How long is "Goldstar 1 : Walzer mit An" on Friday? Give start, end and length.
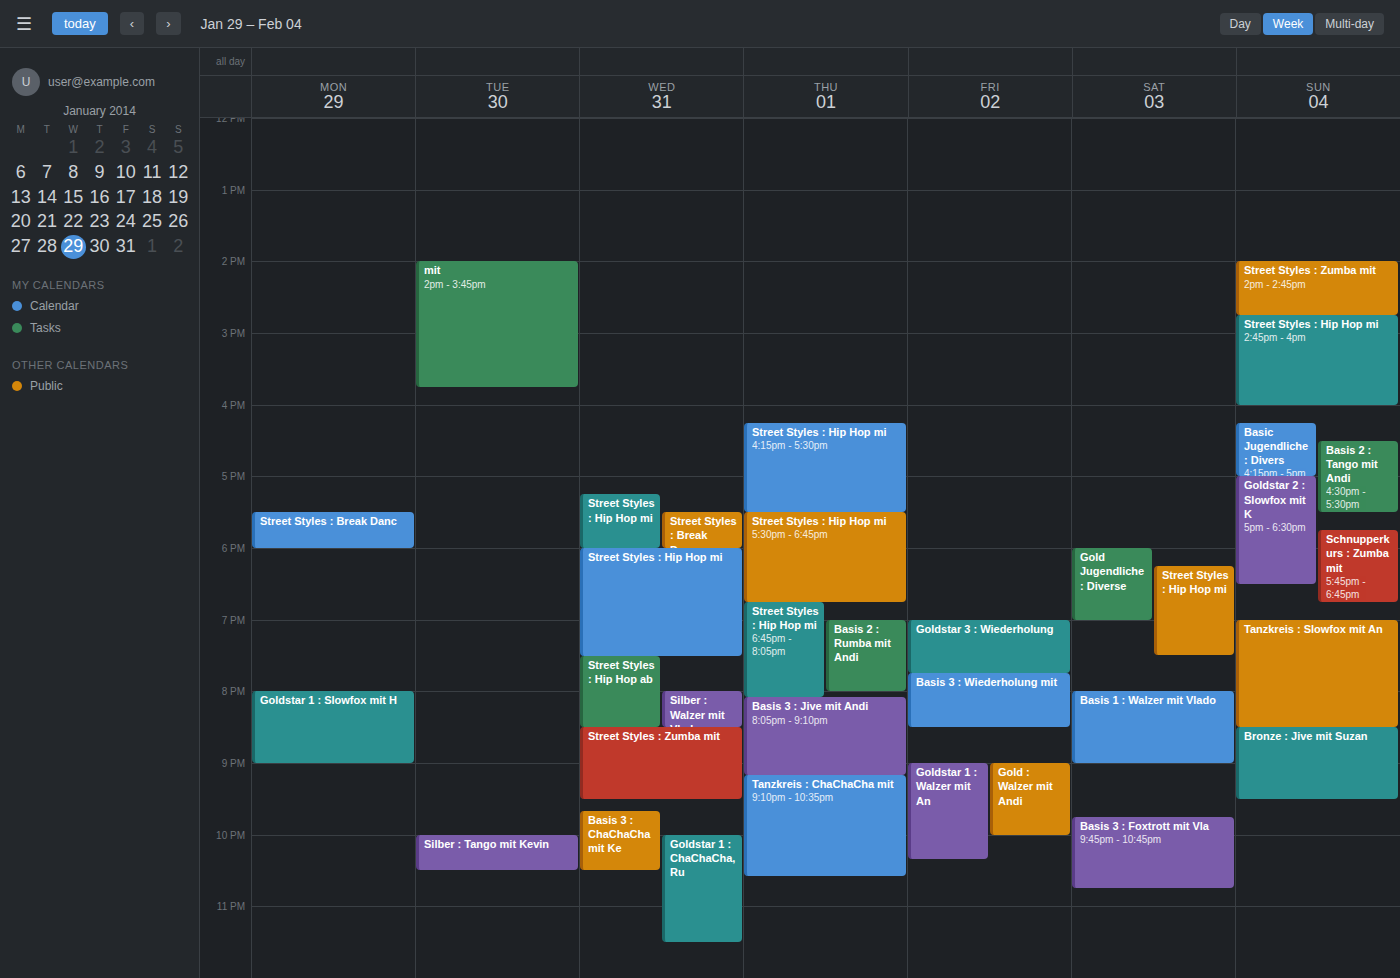
21:00 to 22:20, 1 hour 20 minutes